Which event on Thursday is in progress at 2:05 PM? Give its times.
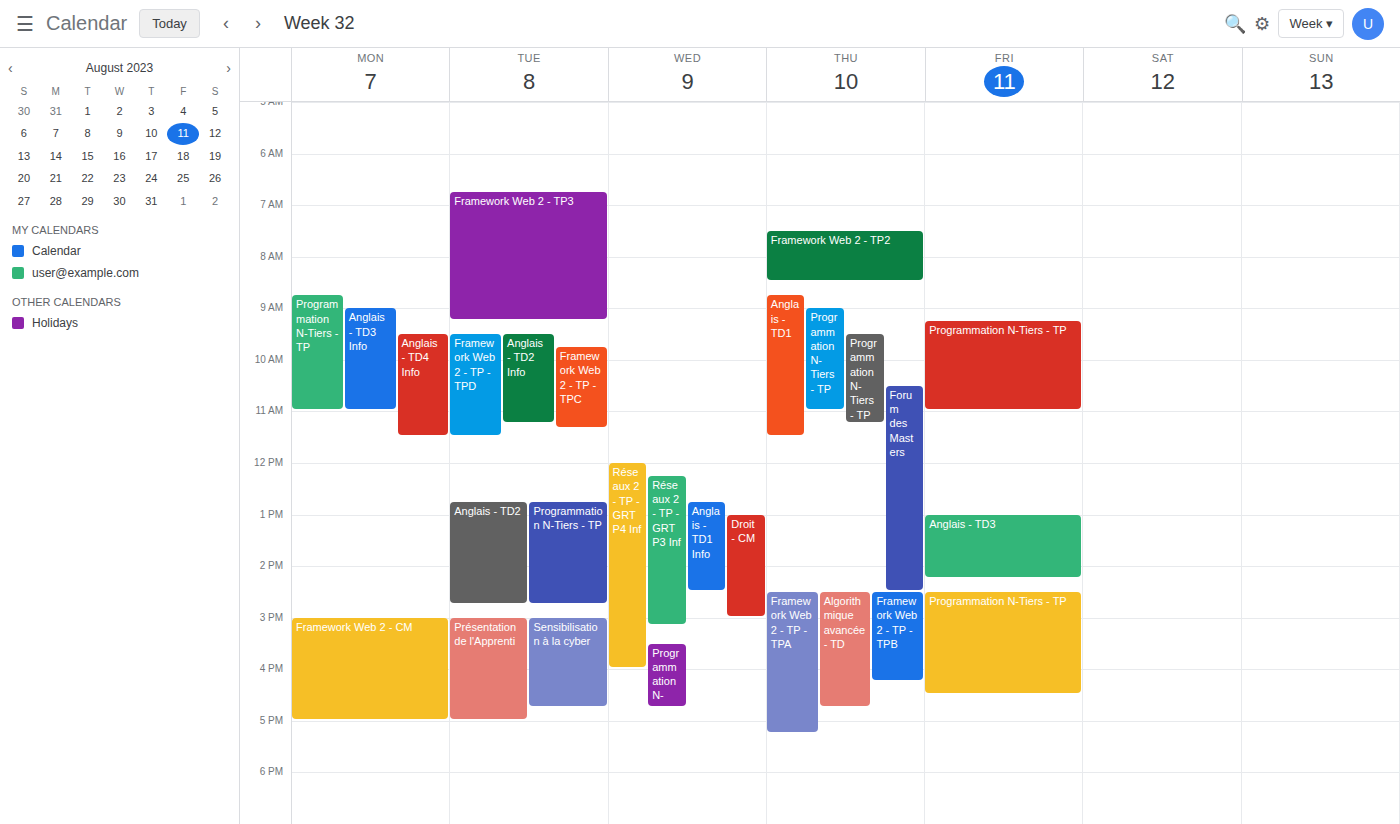
"Forum des Masters", 10:30 AM to 2:30 PM